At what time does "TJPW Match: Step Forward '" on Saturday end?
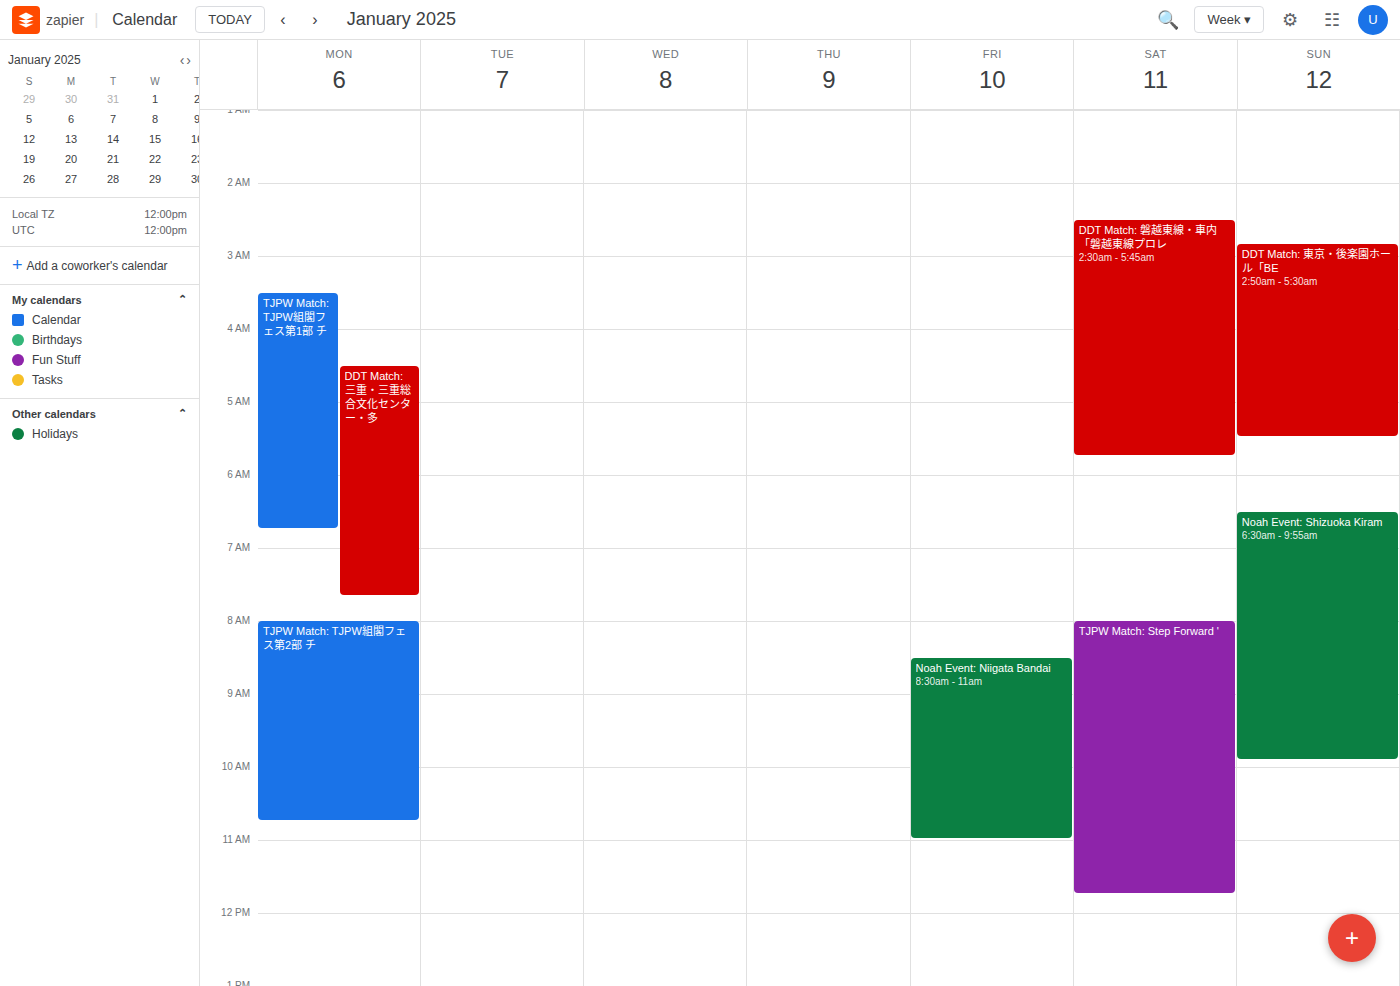
11:45 AM